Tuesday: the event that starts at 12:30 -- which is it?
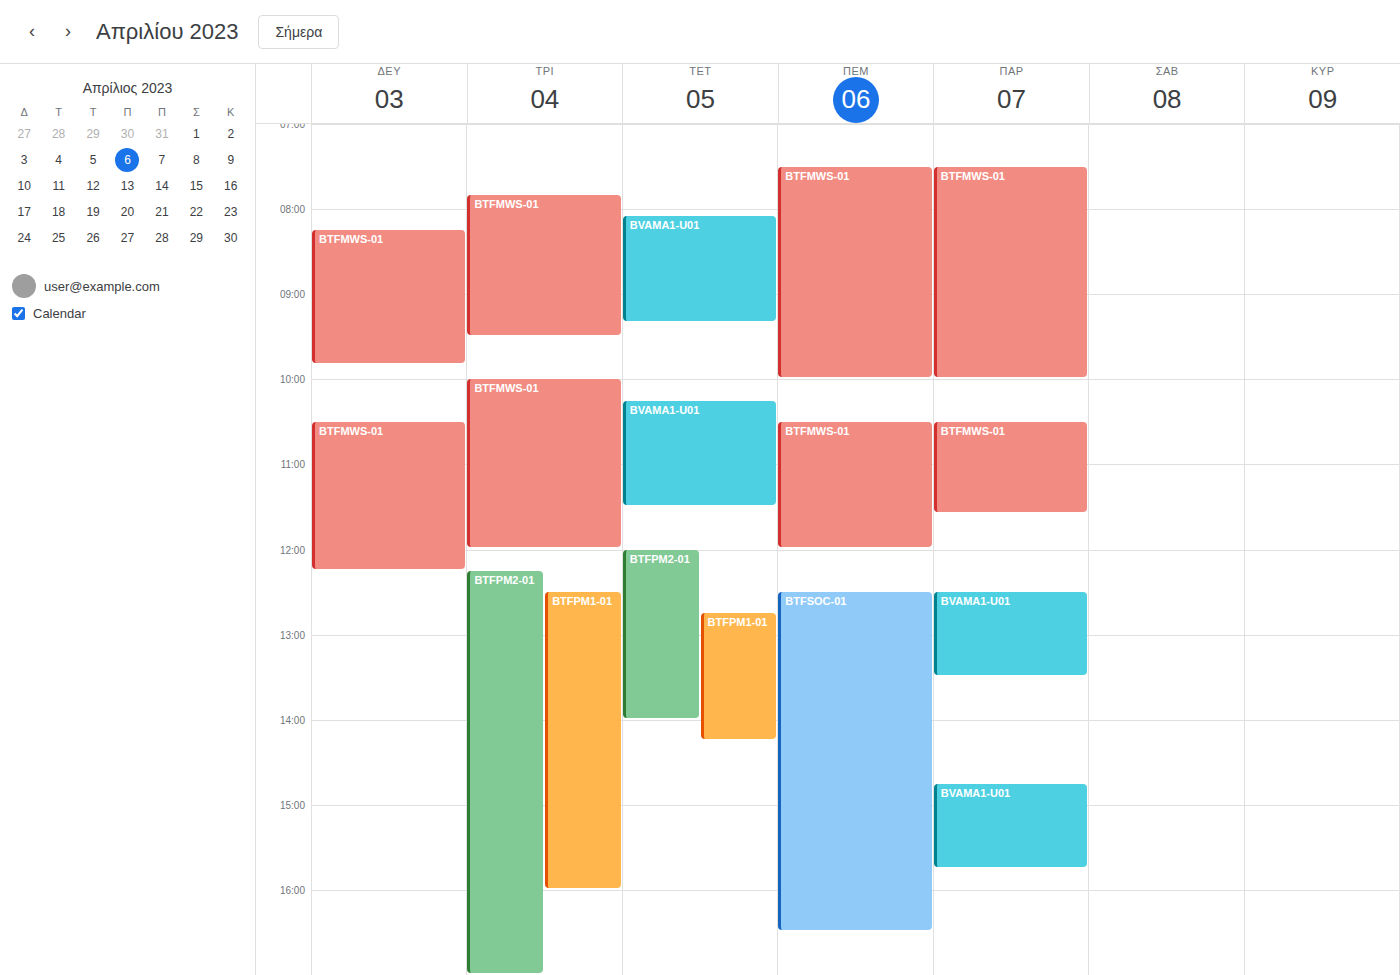
"BTFPM1-01"